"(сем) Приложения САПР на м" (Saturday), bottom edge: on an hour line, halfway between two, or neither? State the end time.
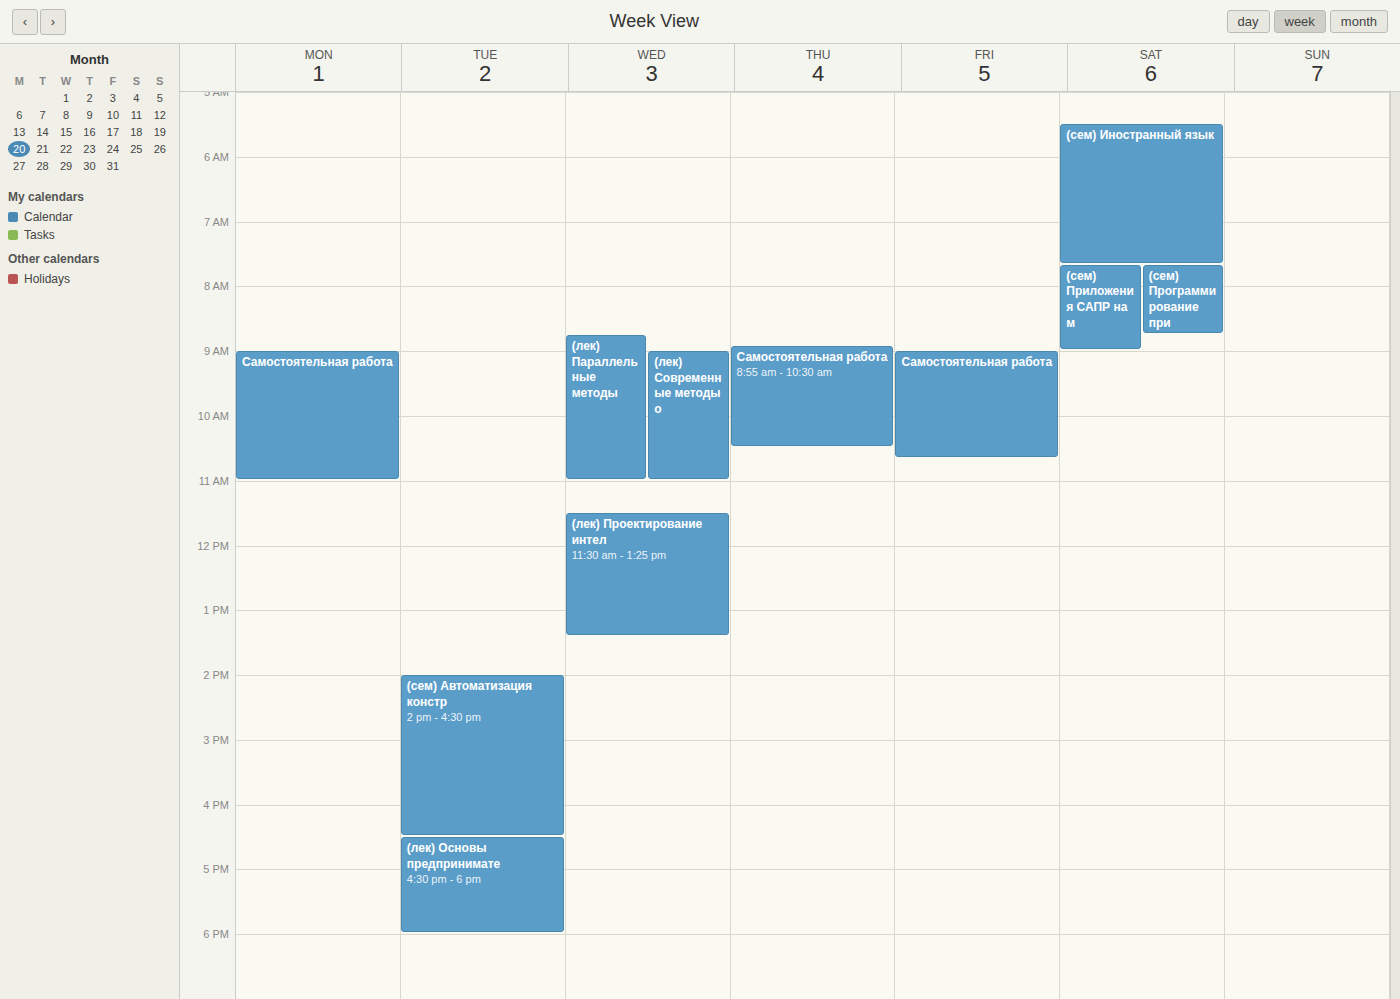
9:00 AM -- exactly on the 9 AM line.